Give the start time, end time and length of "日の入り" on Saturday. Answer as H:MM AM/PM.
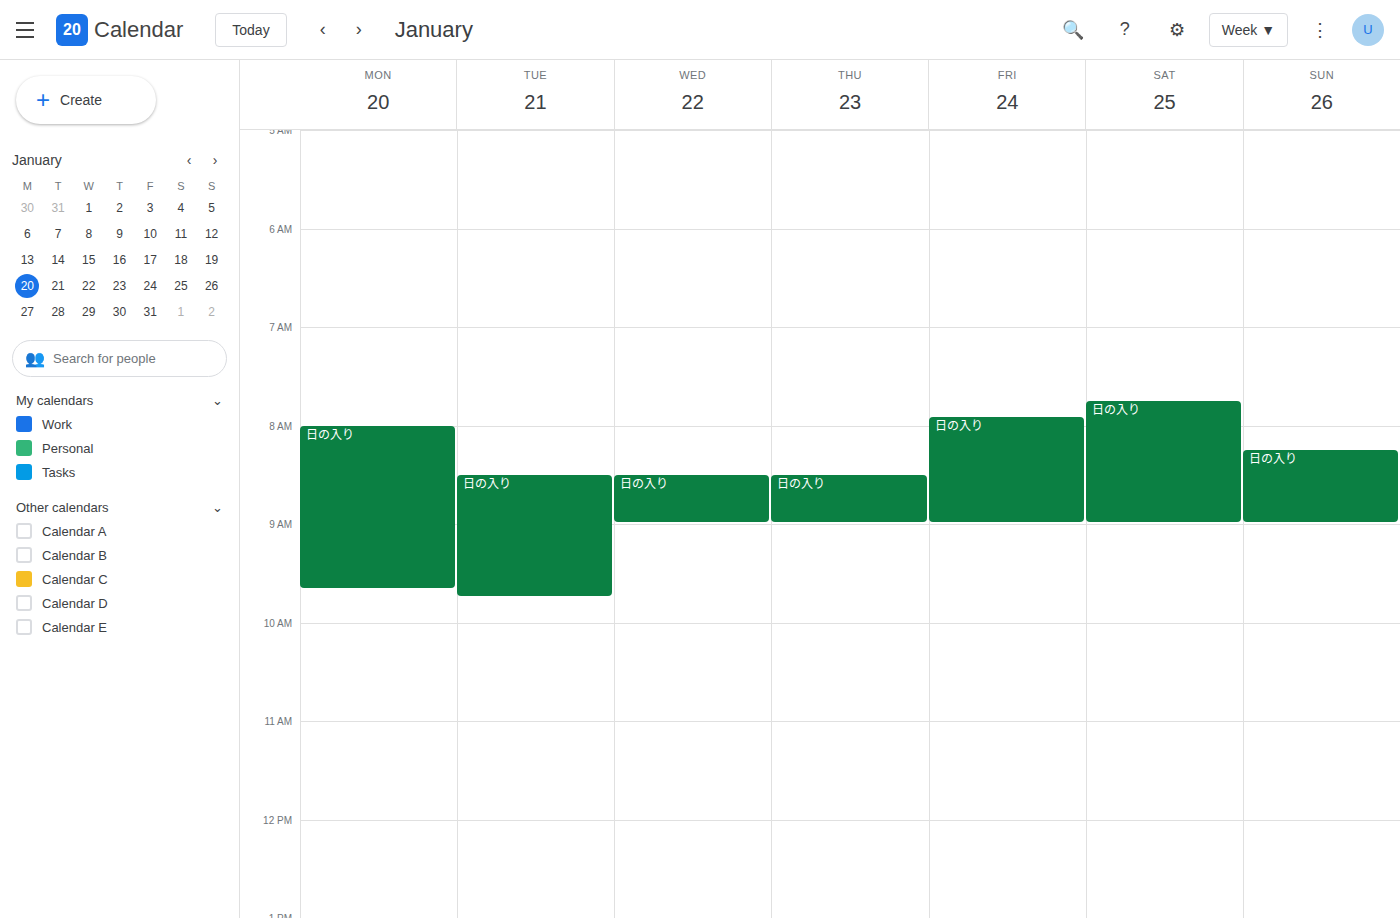
7:45 AM to 9:00 AM, 1 hour 15 minutes